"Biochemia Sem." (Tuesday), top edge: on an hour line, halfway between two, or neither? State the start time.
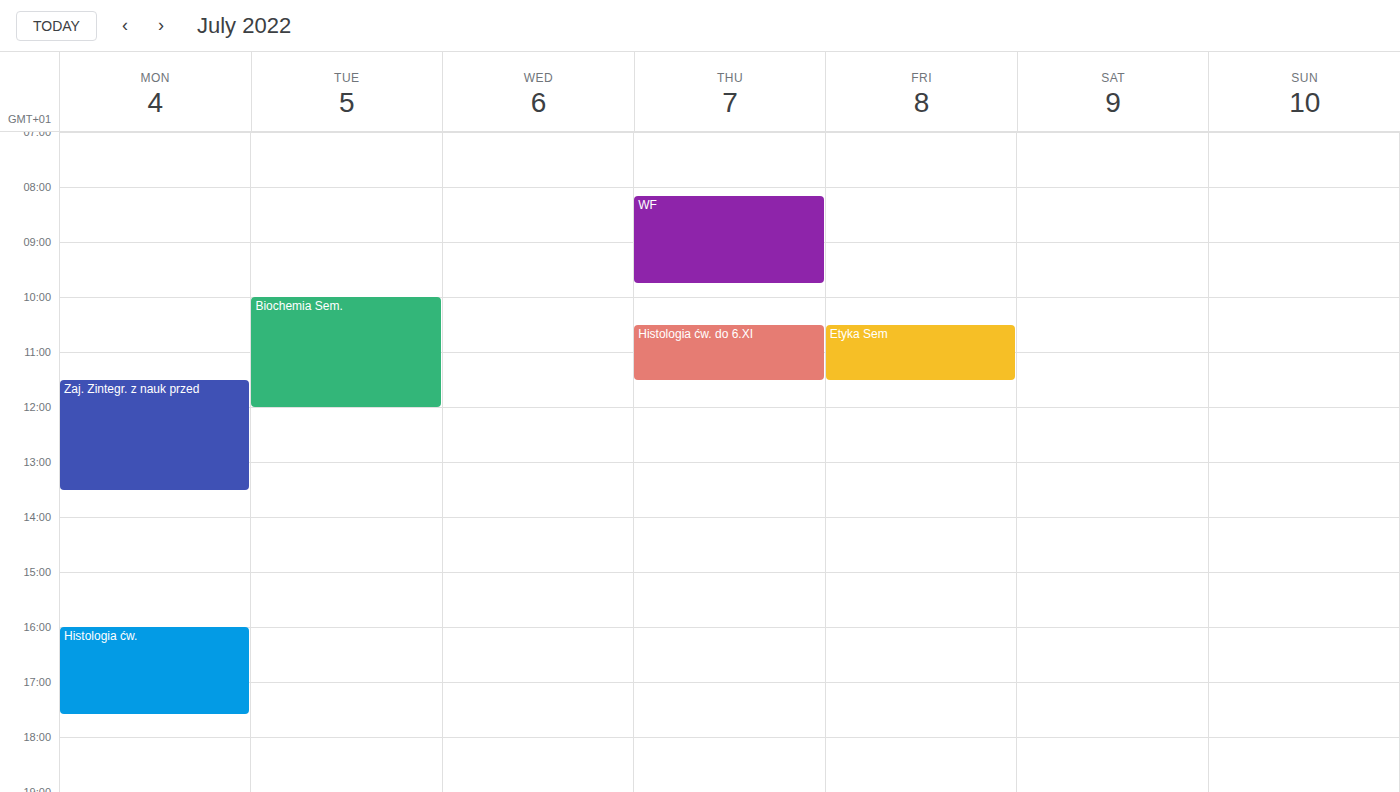
10:00 AM -- exactly on the 10 AM line.